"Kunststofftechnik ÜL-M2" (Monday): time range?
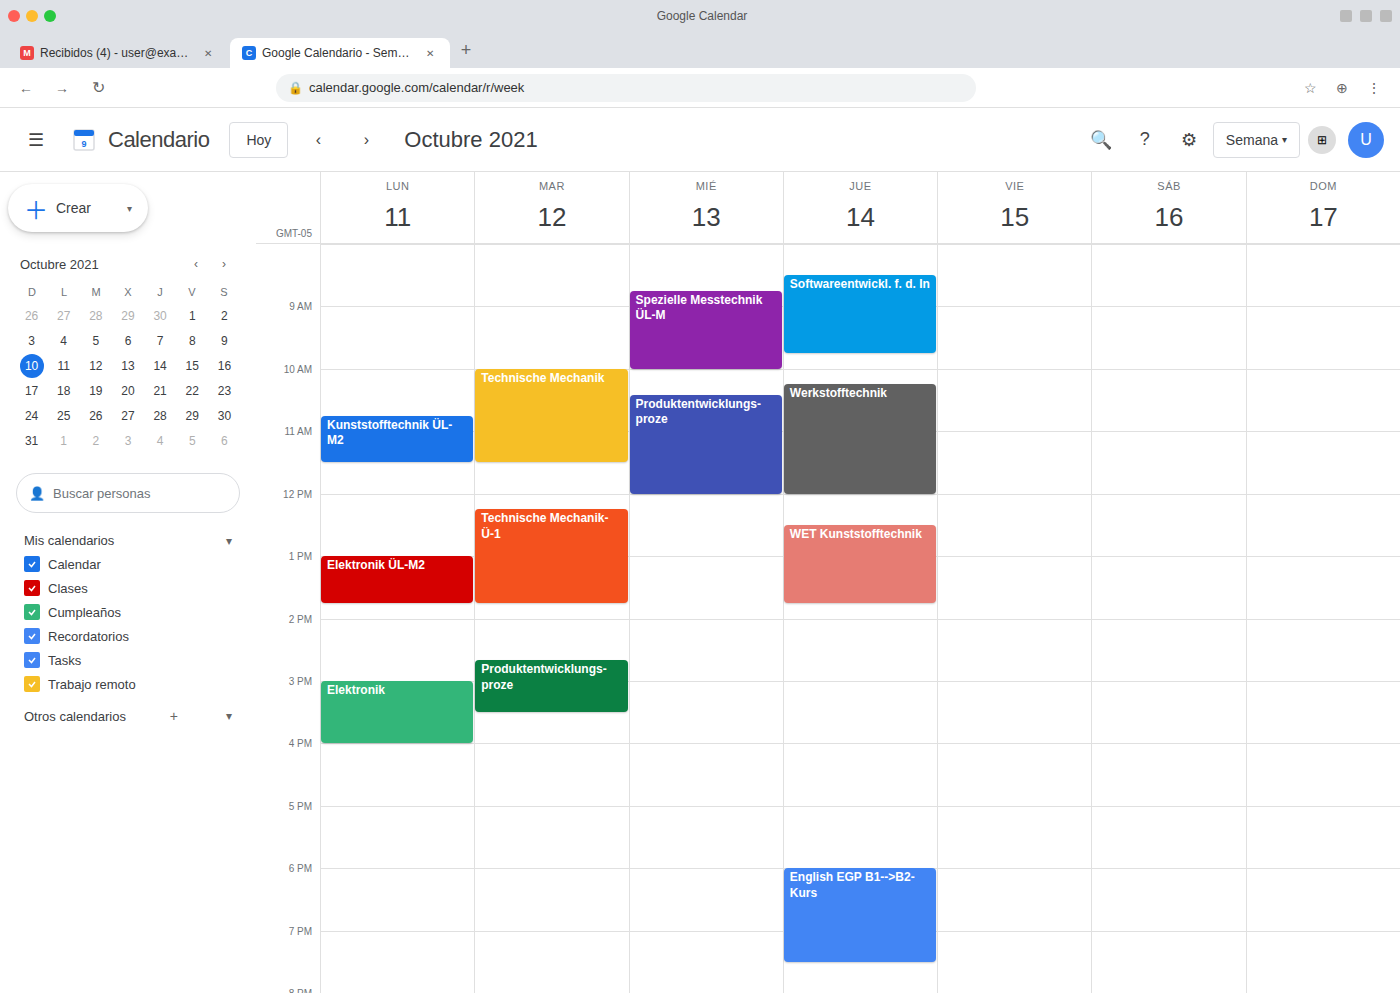
10:45 AM to 11:30 AM